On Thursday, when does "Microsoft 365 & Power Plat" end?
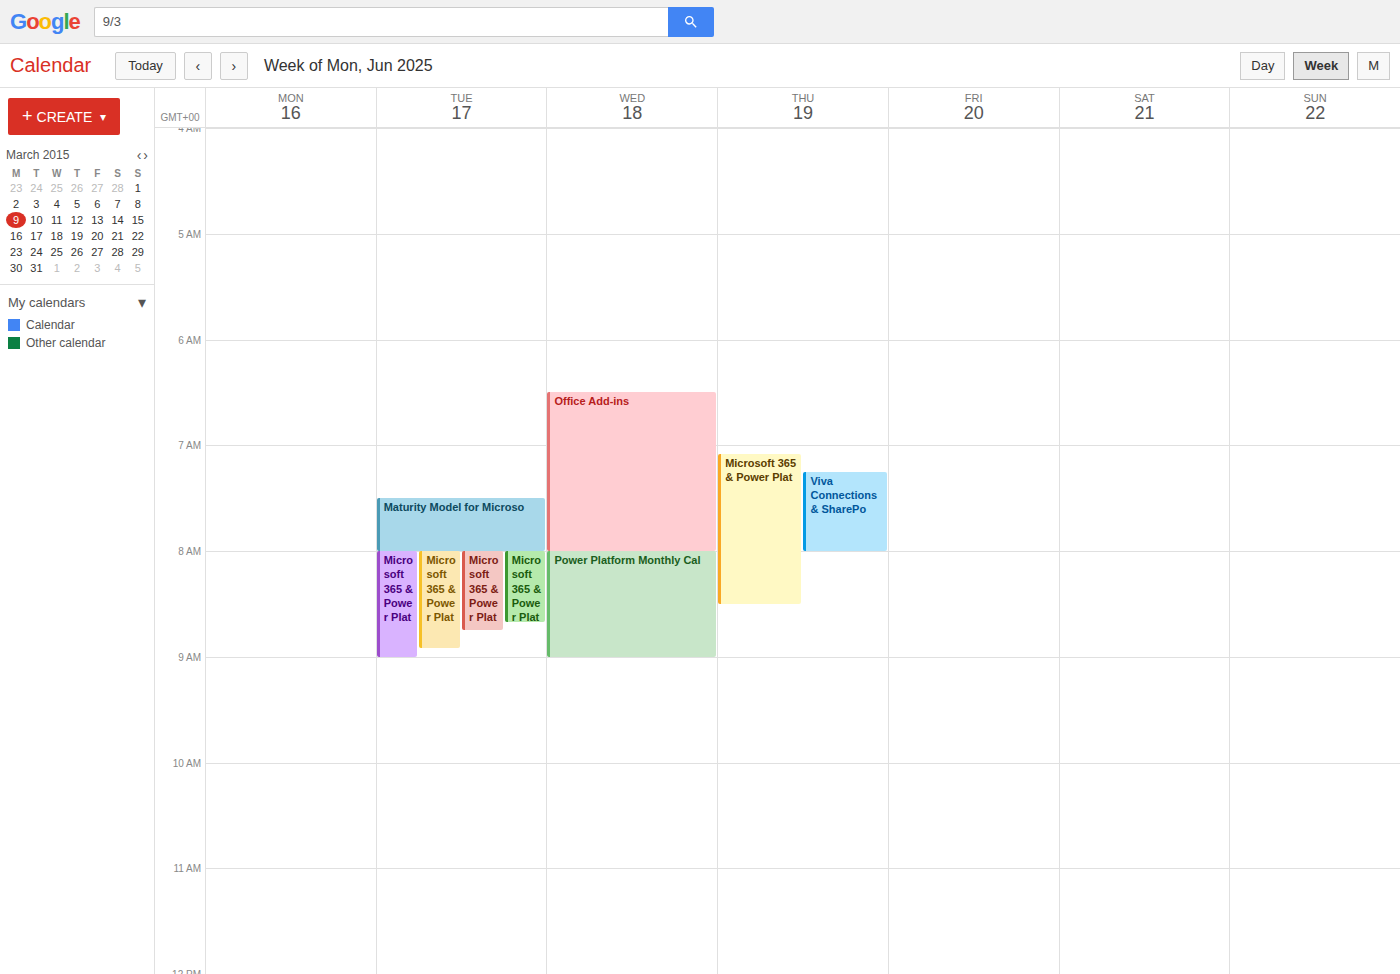
08:30